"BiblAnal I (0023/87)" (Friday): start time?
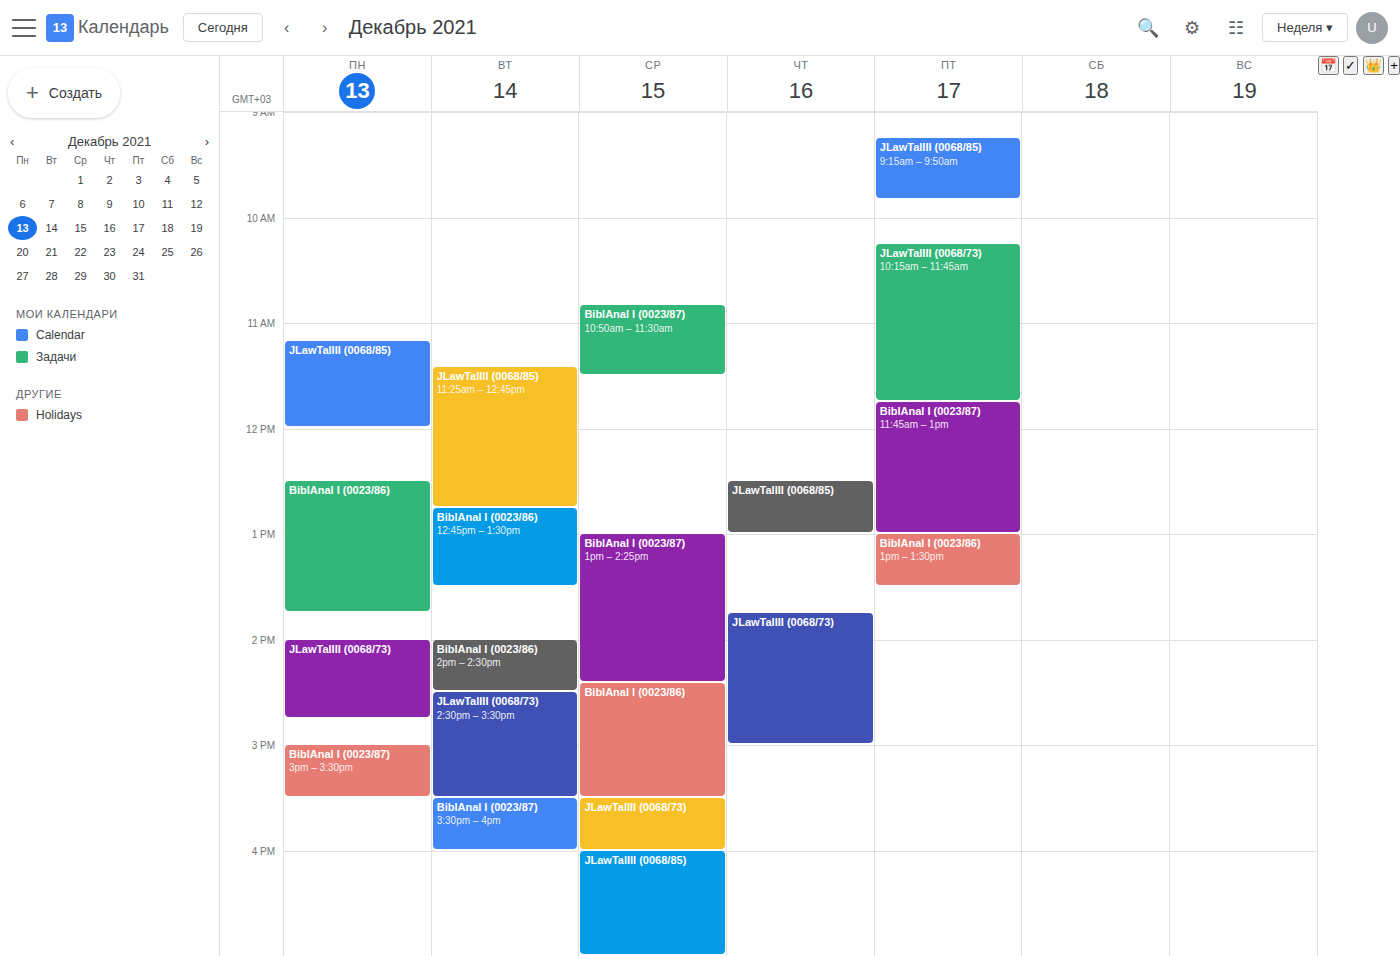
11:45